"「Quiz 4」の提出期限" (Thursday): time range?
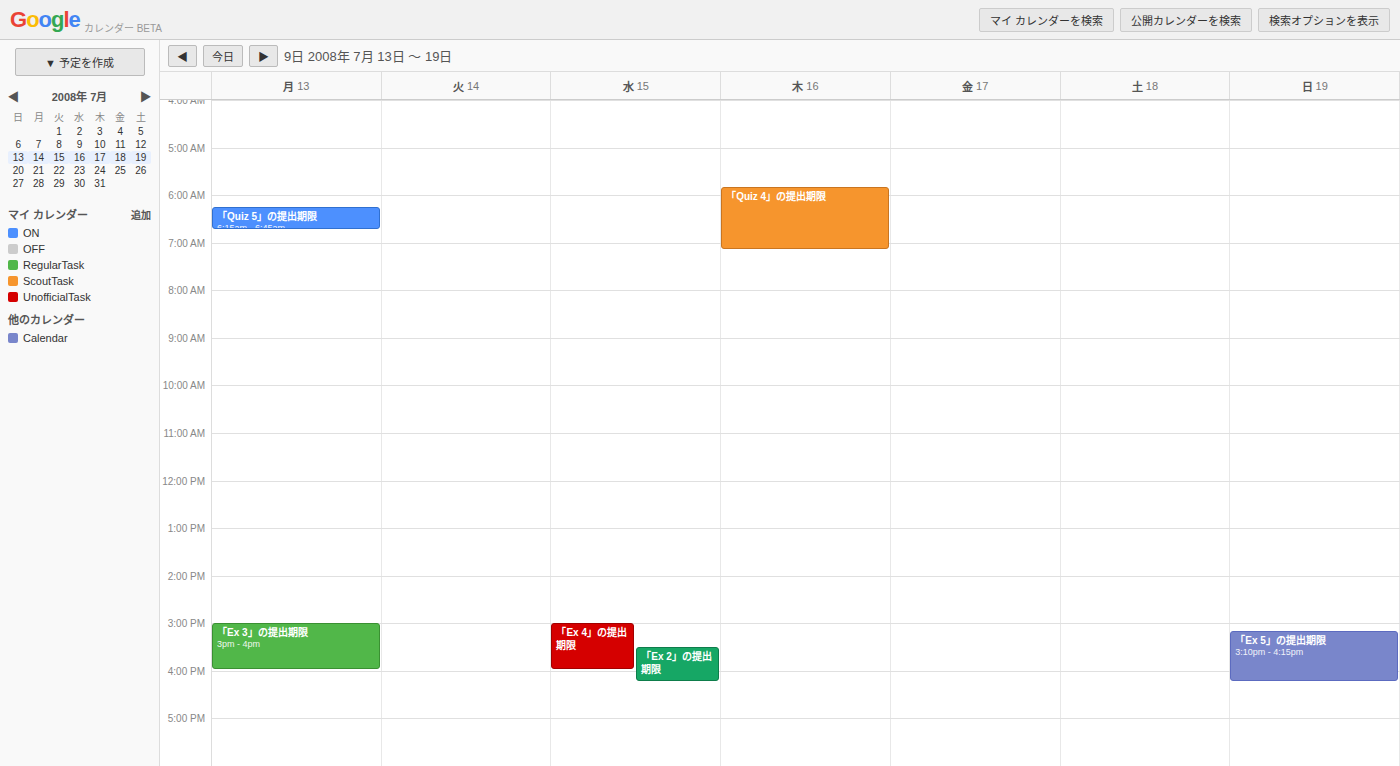
5:50 AM to 7:10 AM